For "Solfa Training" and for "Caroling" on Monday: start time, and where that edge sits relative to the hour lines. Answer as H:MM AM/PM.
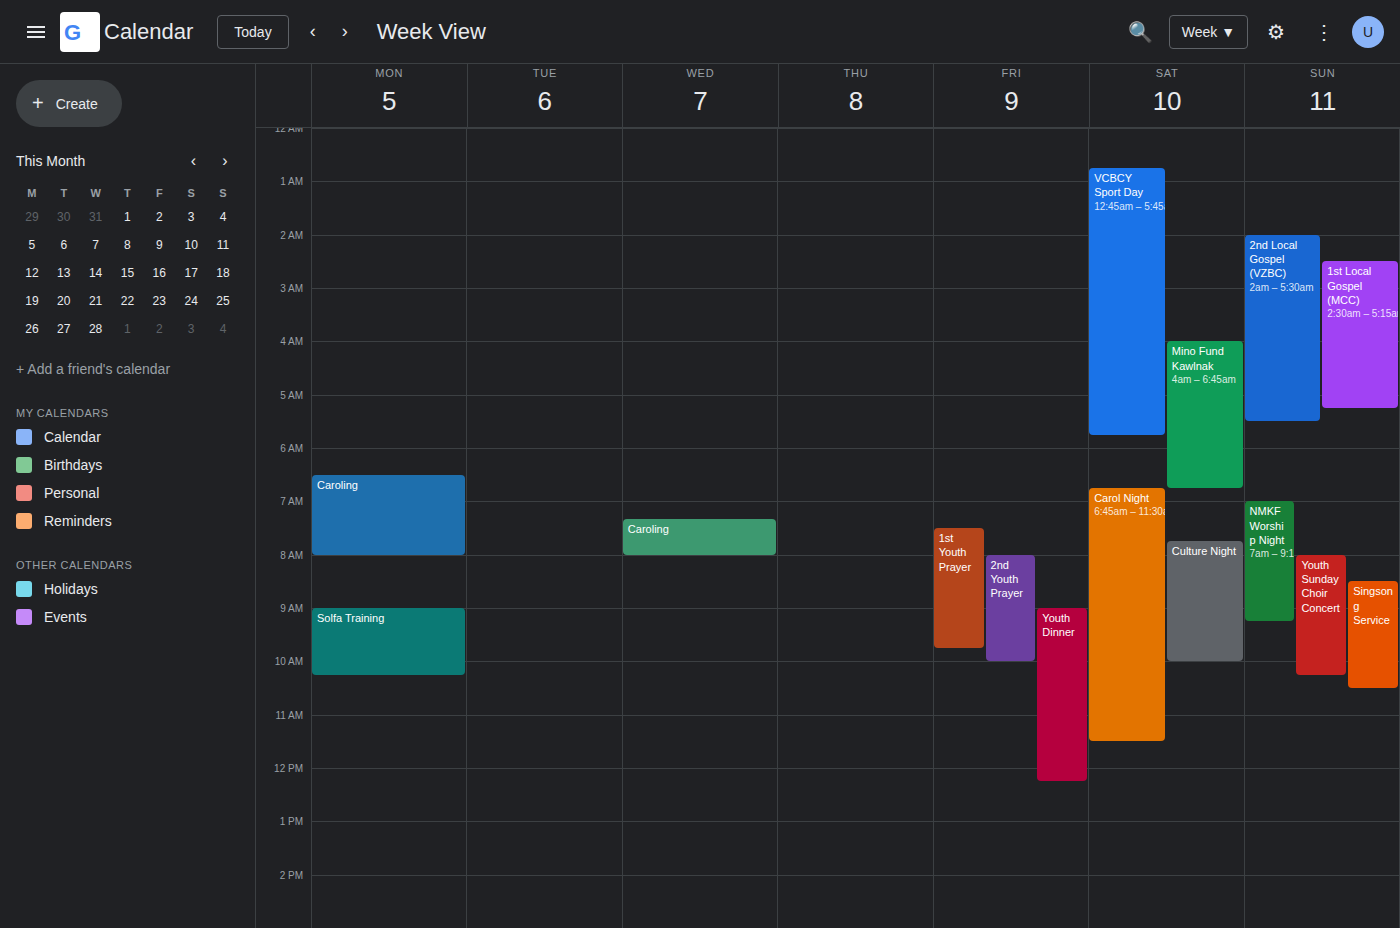
"Solfa Training": 9:00 AM, exactly on the 9 AM line. "Caroling": 6:30 AM, halfway between the 6 AM and 7 AM lines.